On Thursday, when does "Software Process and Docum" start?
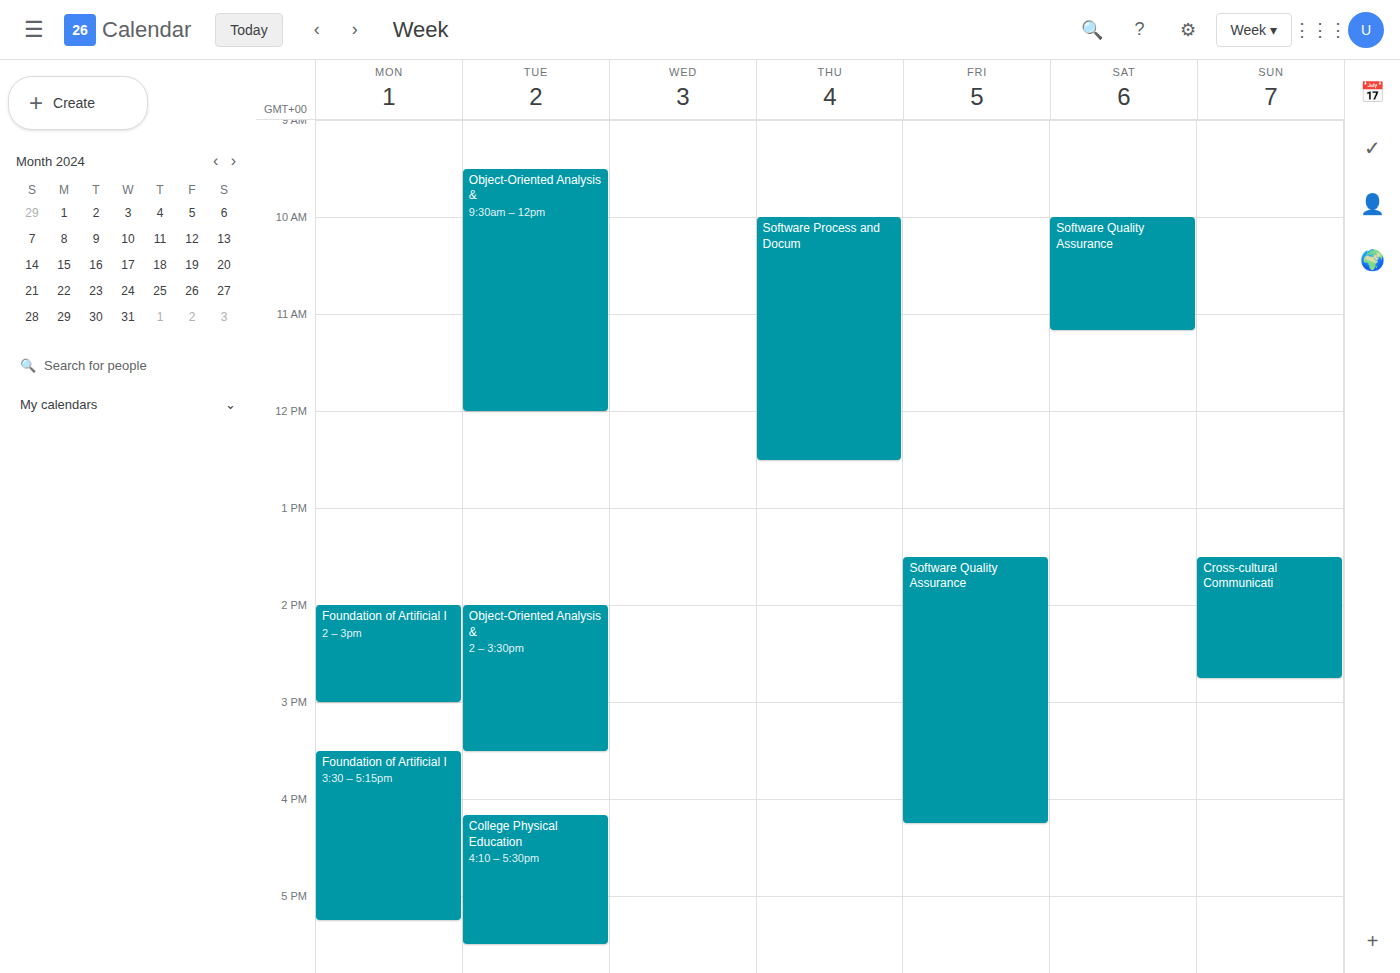
10:00 AM